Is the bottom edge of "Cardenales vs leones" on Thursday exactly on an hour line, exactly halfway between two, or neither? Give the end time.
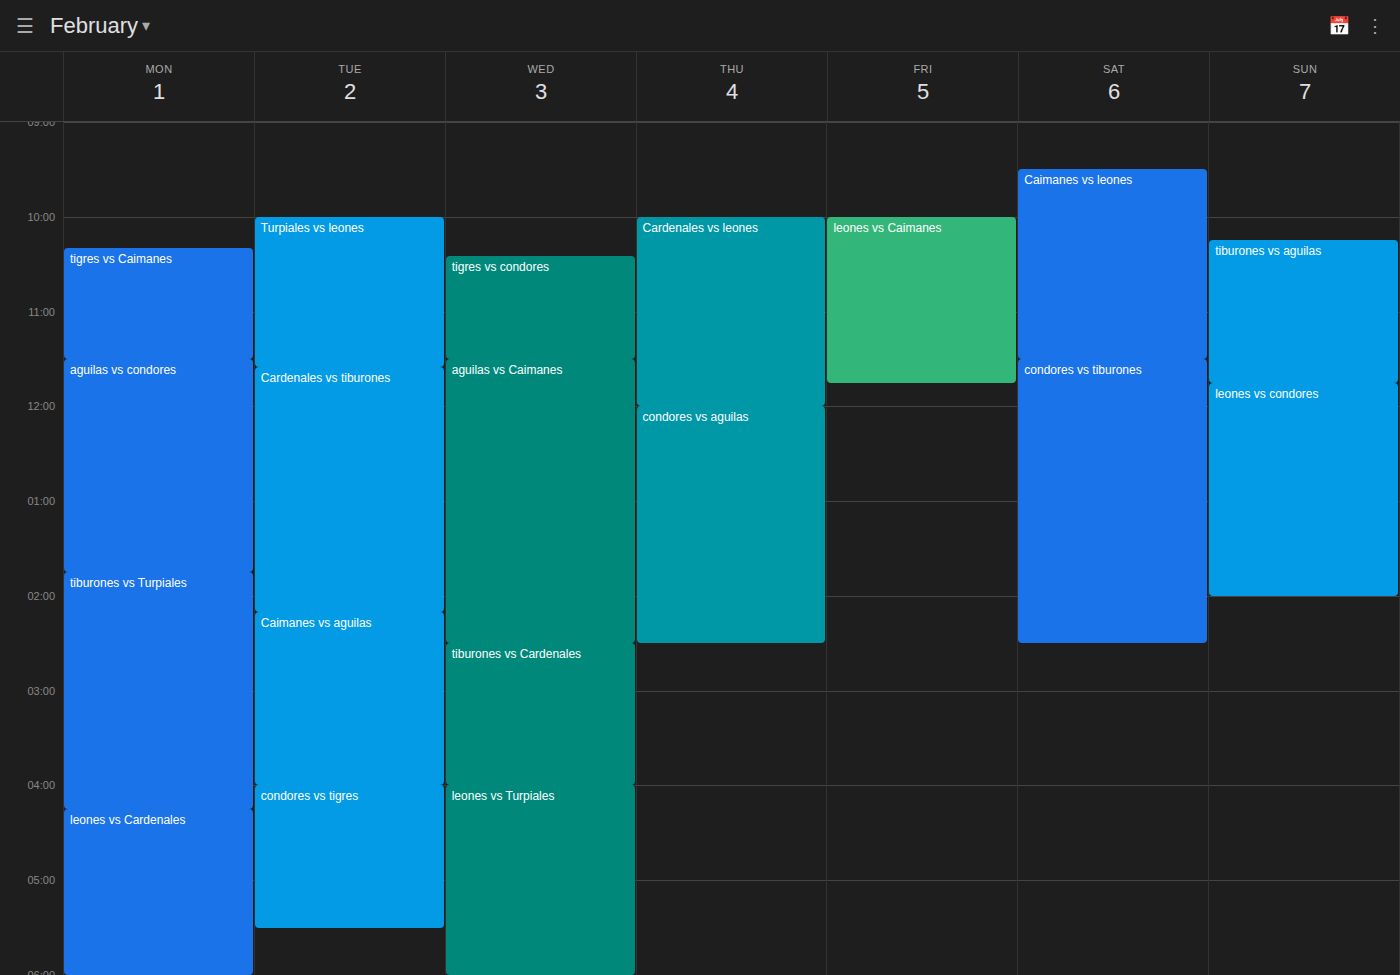
12:00 PM -- exactly on the 12 PM line.